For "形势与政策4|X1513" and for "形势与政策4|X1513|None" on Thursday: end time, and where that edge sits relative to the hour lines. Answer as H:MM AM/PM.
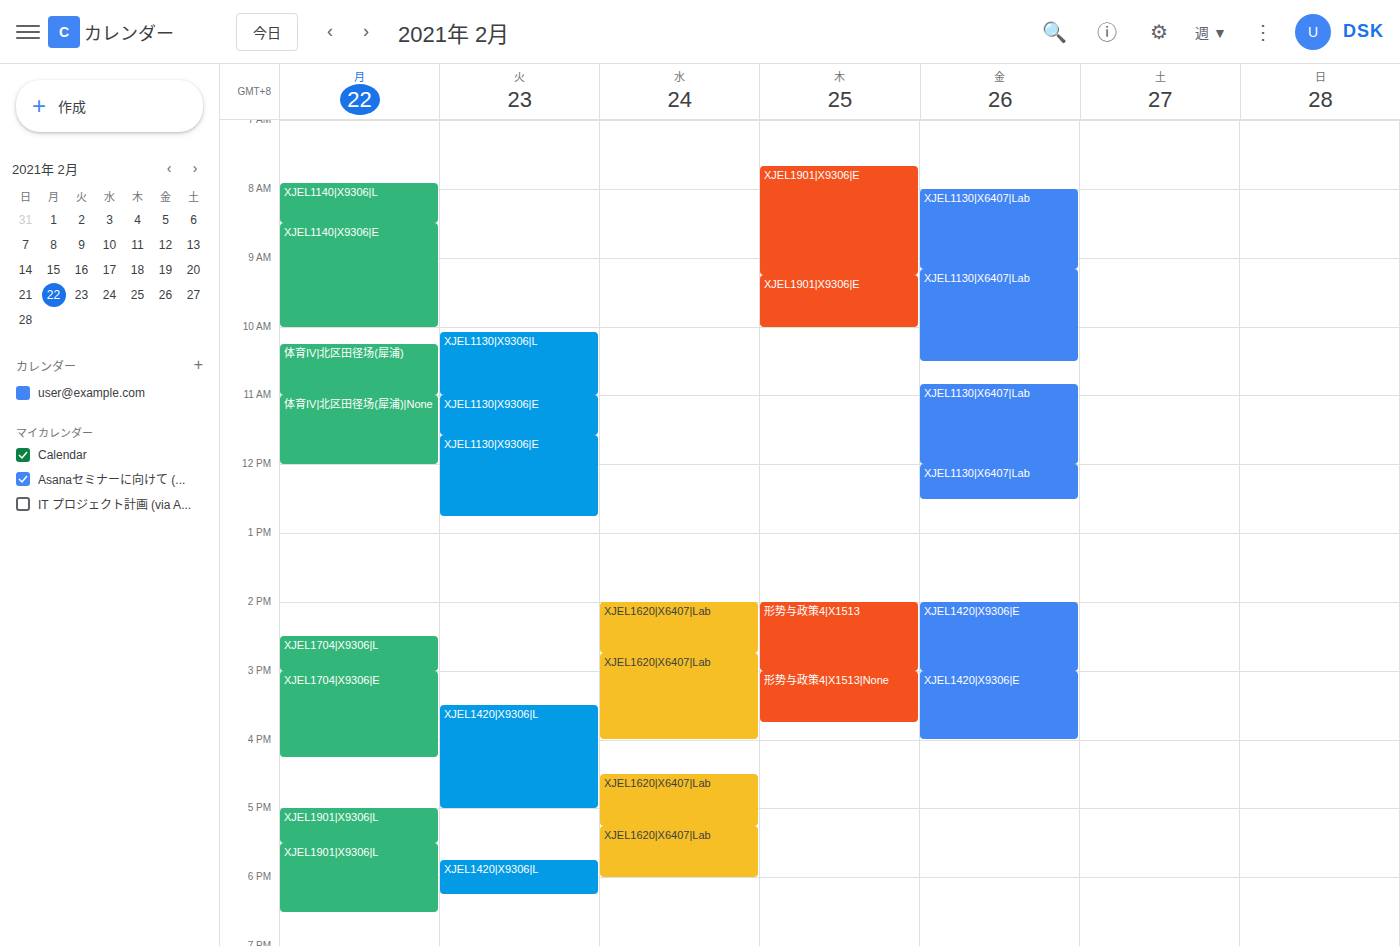
"形势与政策4|X1513": 3:00 PM, exactly on the 3 PM line. "形势与政策4|X1513|None": 3:45 PM, neither: three quarters of the way from the 3 PM line to the 4 PM line.